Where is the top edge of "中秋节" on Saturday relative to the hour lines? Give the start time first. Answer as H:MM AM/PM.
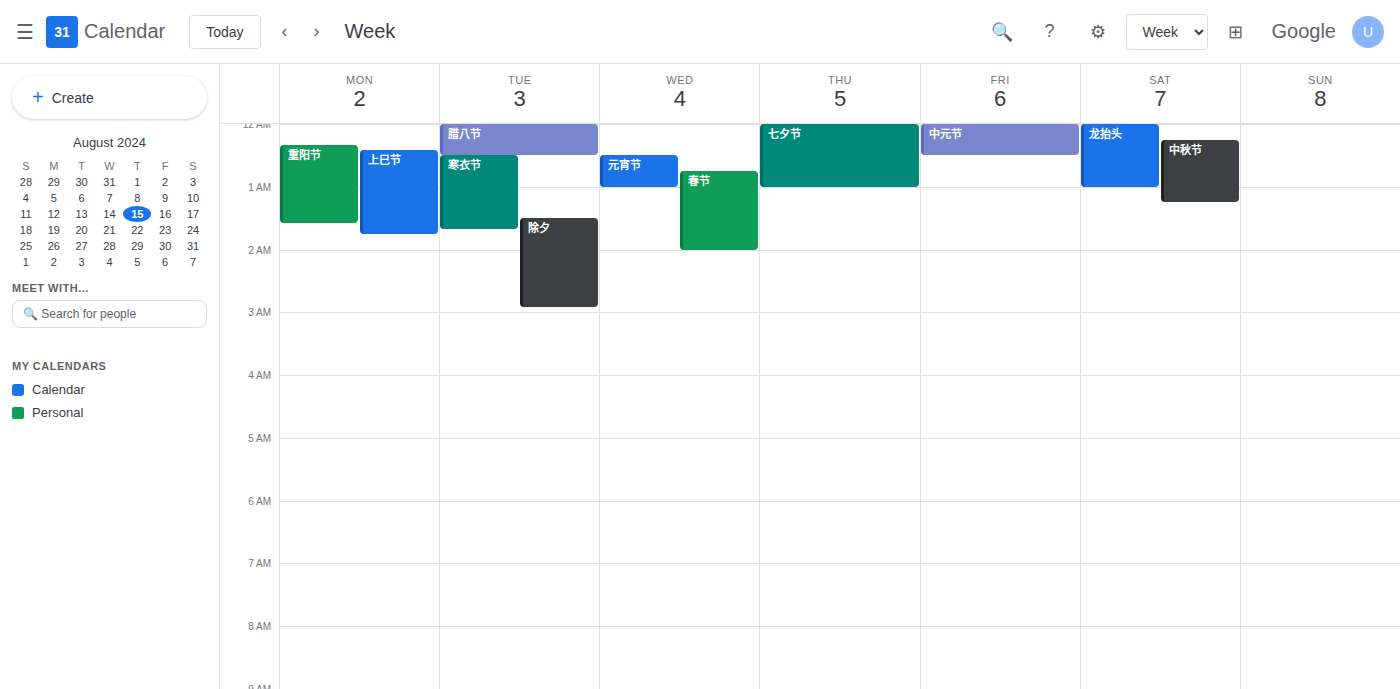
12:15 AM -- neither: a quarter of the way from the 12 AM line to the 1 AM line.